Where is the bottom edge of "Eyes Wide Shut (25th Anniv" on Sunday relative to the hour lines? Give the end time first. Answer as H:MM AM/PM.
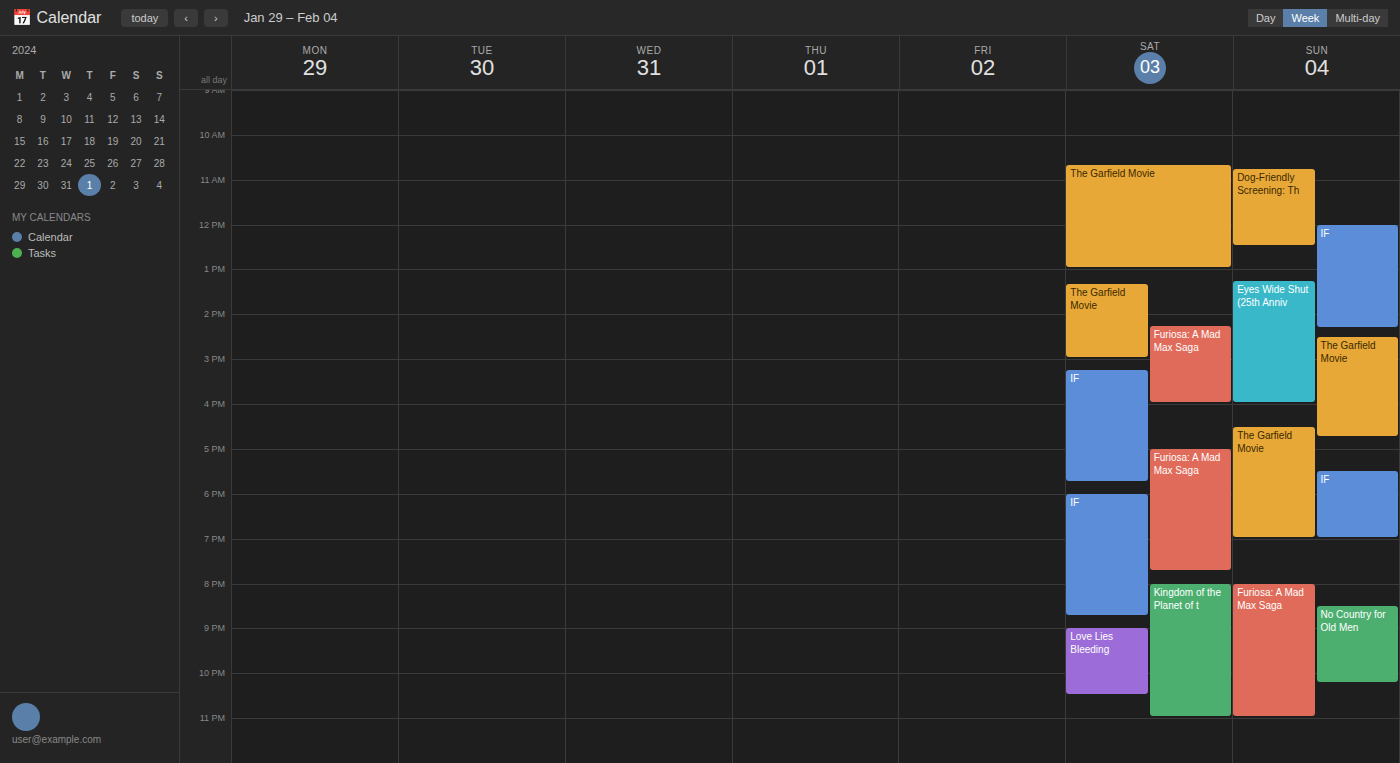
4:00 PM -- exactly on the 4 PM line.